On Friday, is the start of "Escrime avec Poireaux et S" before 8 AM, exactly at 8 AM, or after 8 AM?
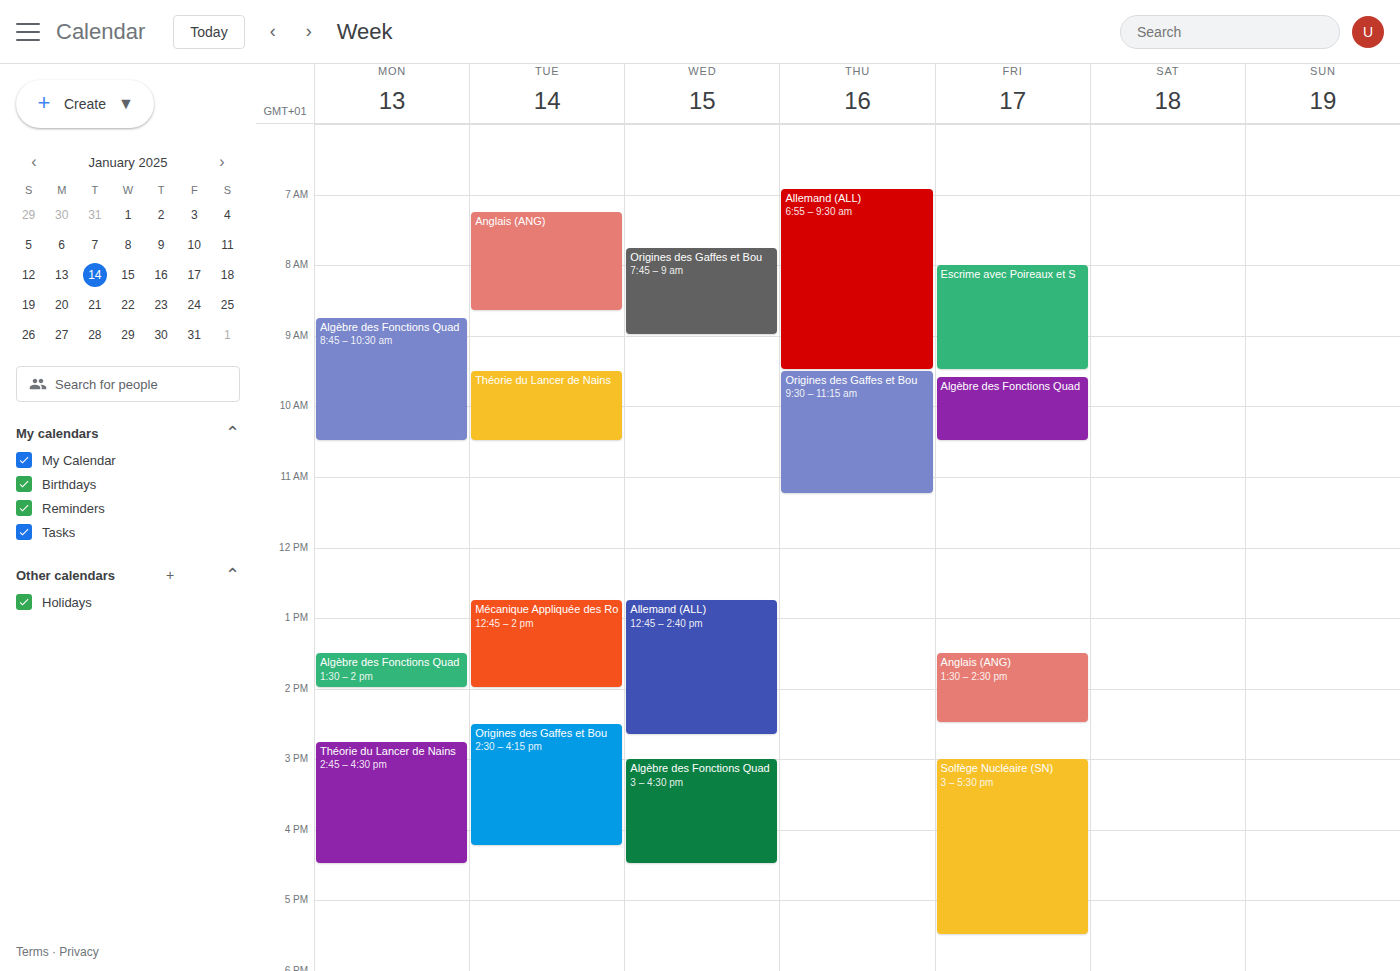
8:00 AM -- exactly at 8 AM, on the 8 AM line.